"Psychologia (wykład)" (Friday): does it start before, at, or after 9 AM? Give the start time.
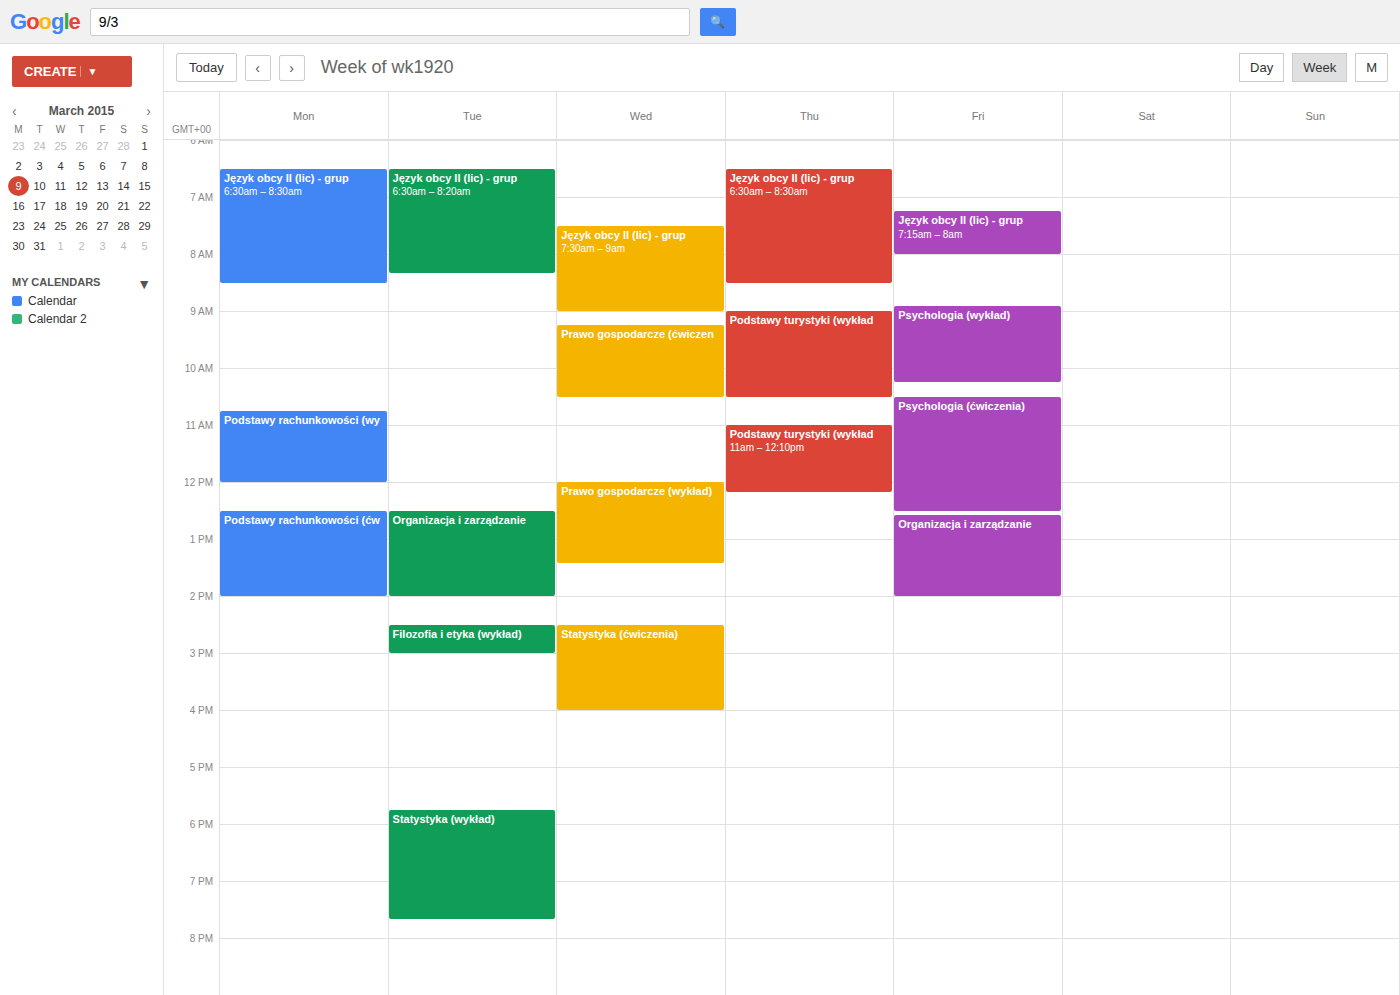
8:55 AM -- before 9 AM, 5 minutes above the 9 AM line.